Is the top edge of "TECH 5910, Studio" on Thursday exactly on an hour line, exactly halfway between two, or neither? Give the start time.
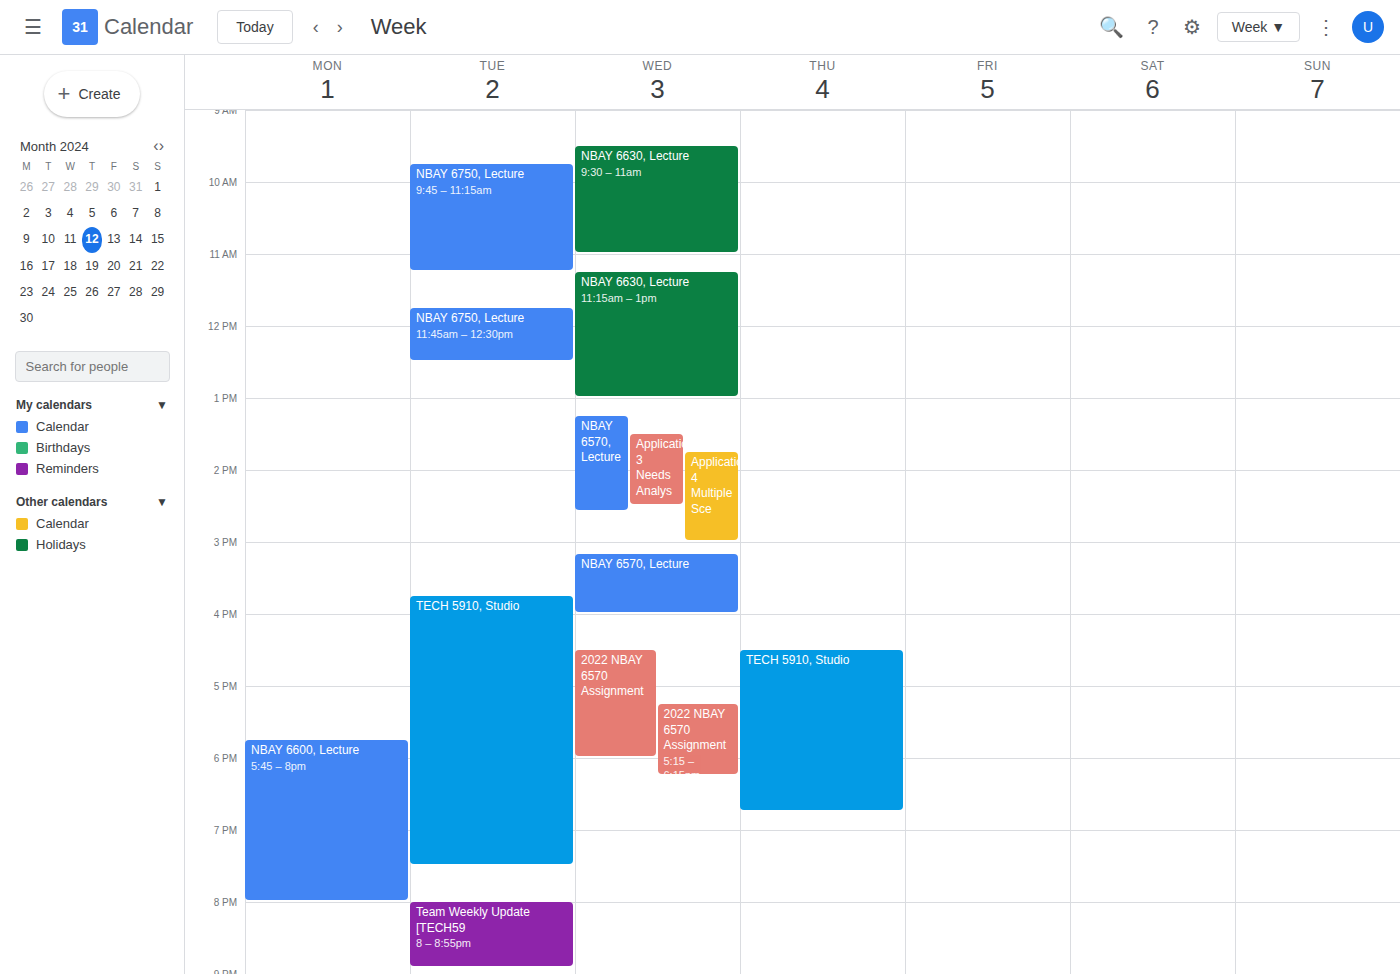
4:30 PM -- halfway between the 4 PM and 5 PM lines.